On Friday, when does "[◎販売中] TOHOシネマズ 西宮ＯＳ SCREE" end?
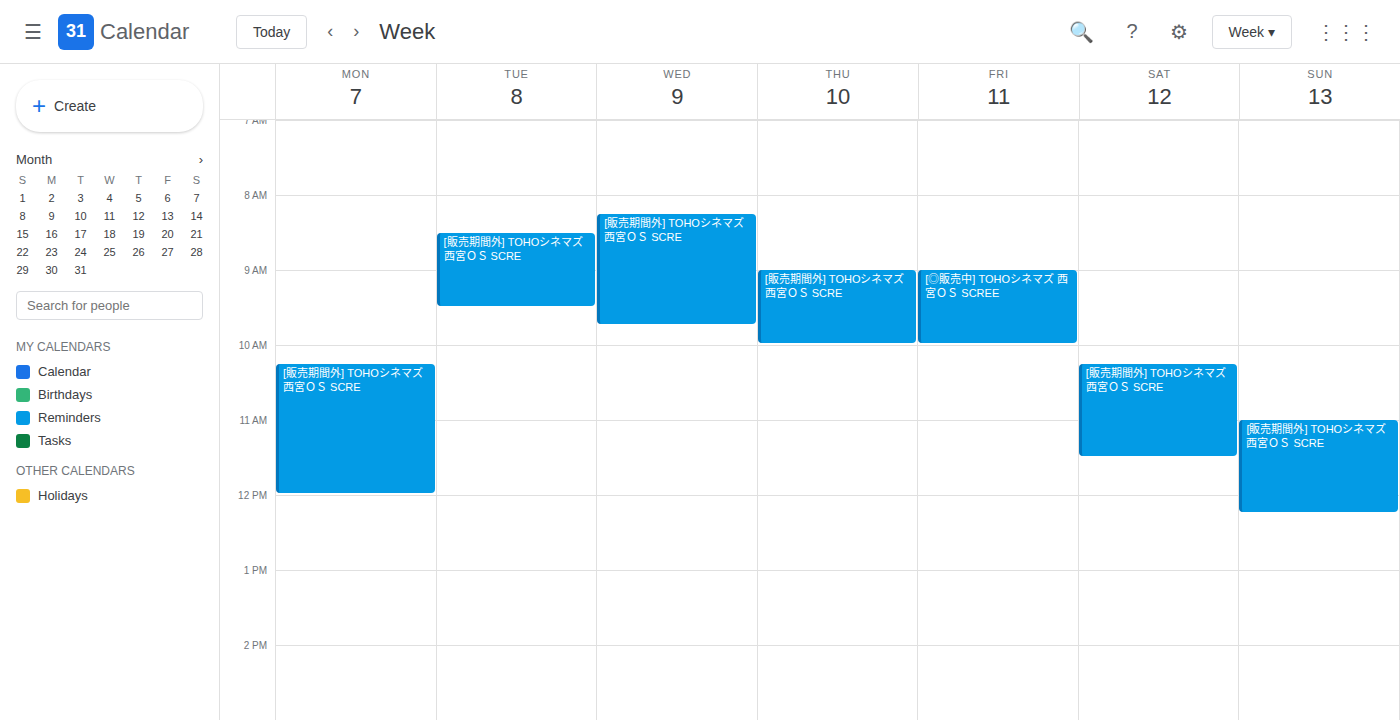
10:00 AM